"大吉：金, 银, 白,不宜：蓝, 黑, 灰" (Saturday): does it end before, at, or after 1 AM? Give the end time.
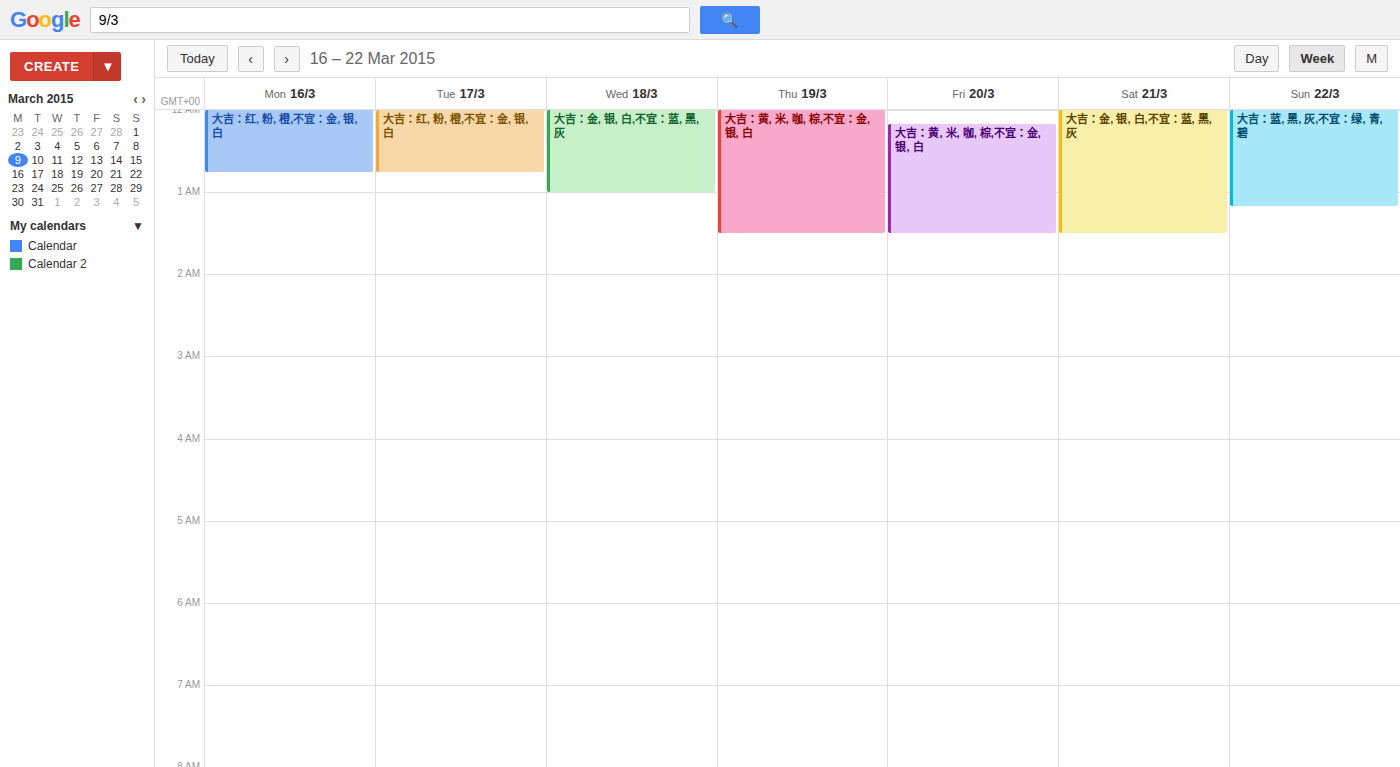
1:30 AM -- after 1 AM, 30 minutes below the 1 AM line.